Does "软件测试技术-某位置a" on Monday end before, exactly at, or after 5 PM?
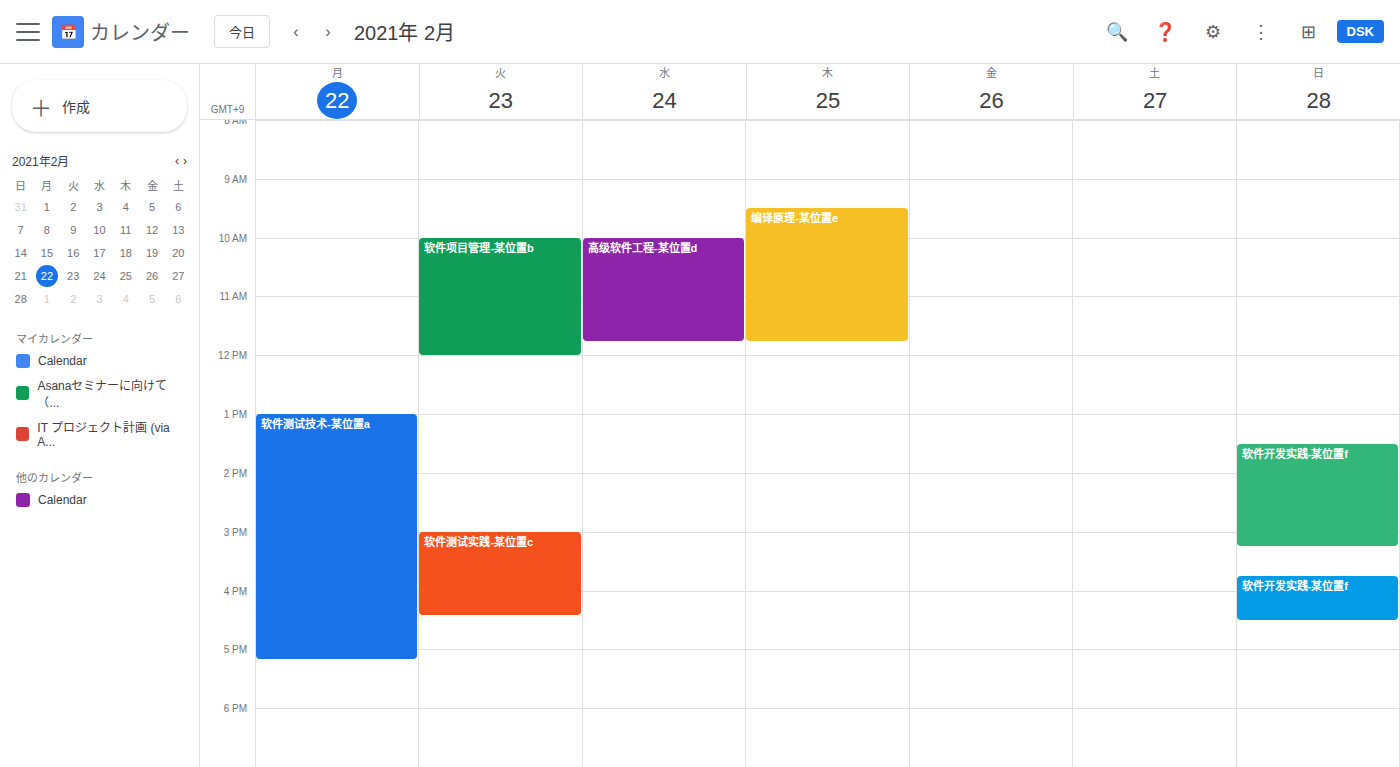
5:10 PM -- after 5 PM, 10 minutes below the 5 PM line.